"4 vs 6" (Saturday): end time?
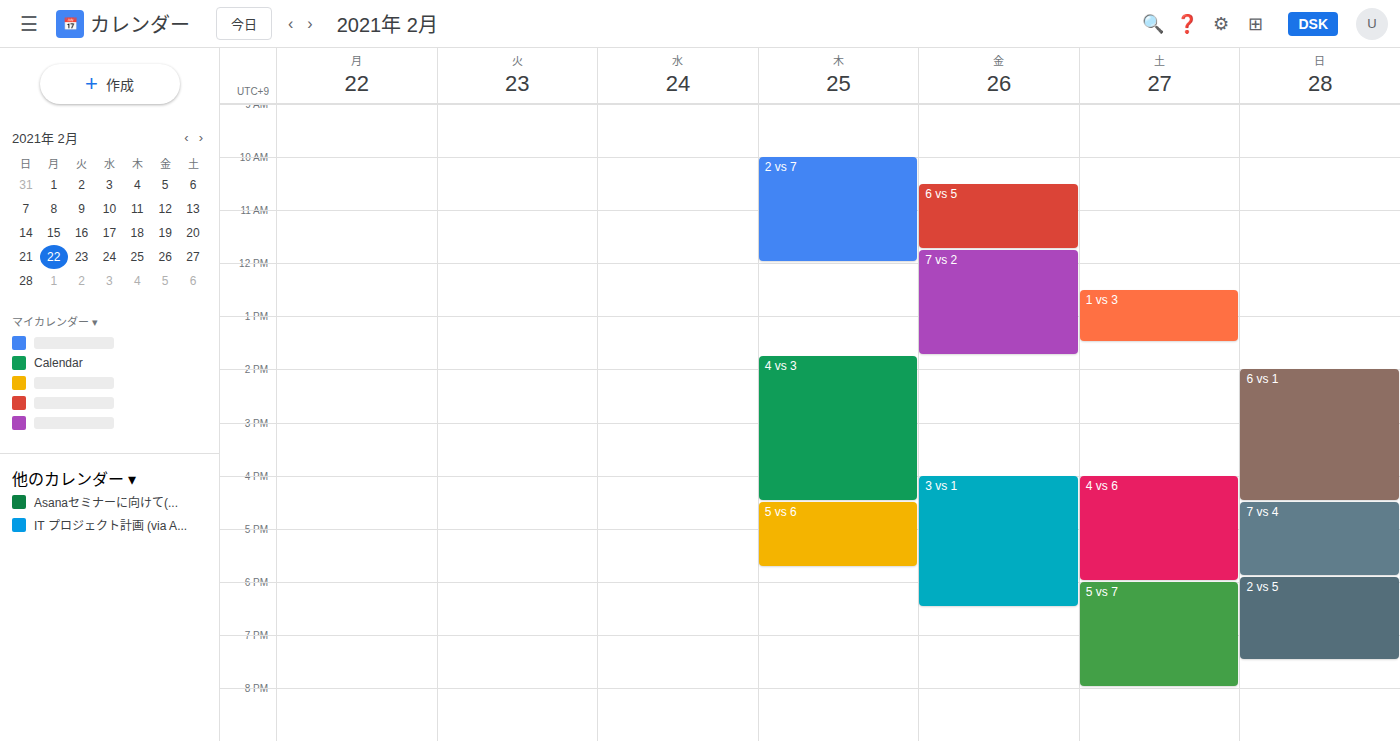
6:00 PM